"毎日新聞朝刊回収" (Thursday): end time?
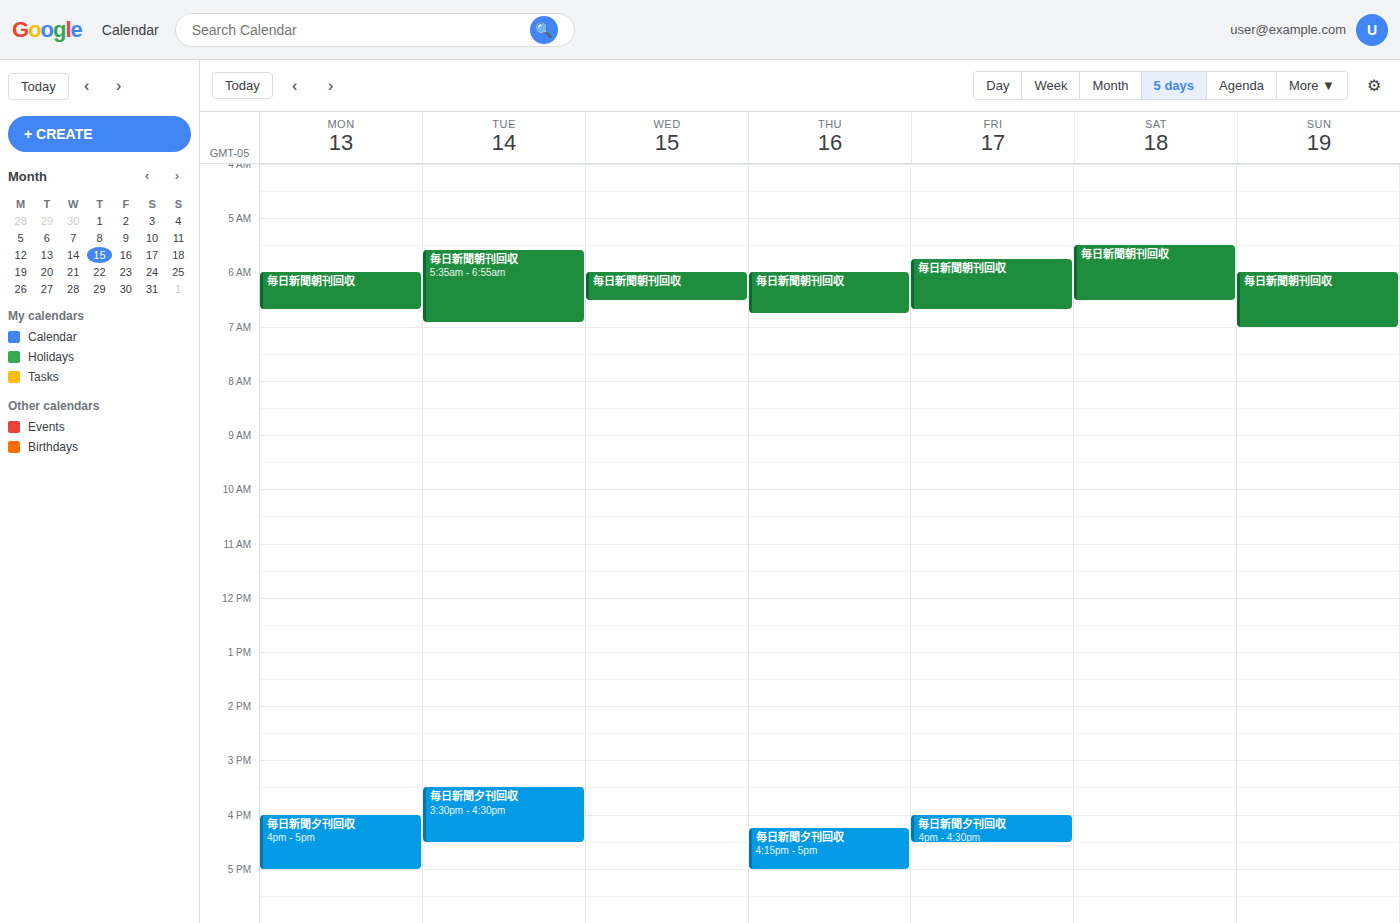
6:45 AM